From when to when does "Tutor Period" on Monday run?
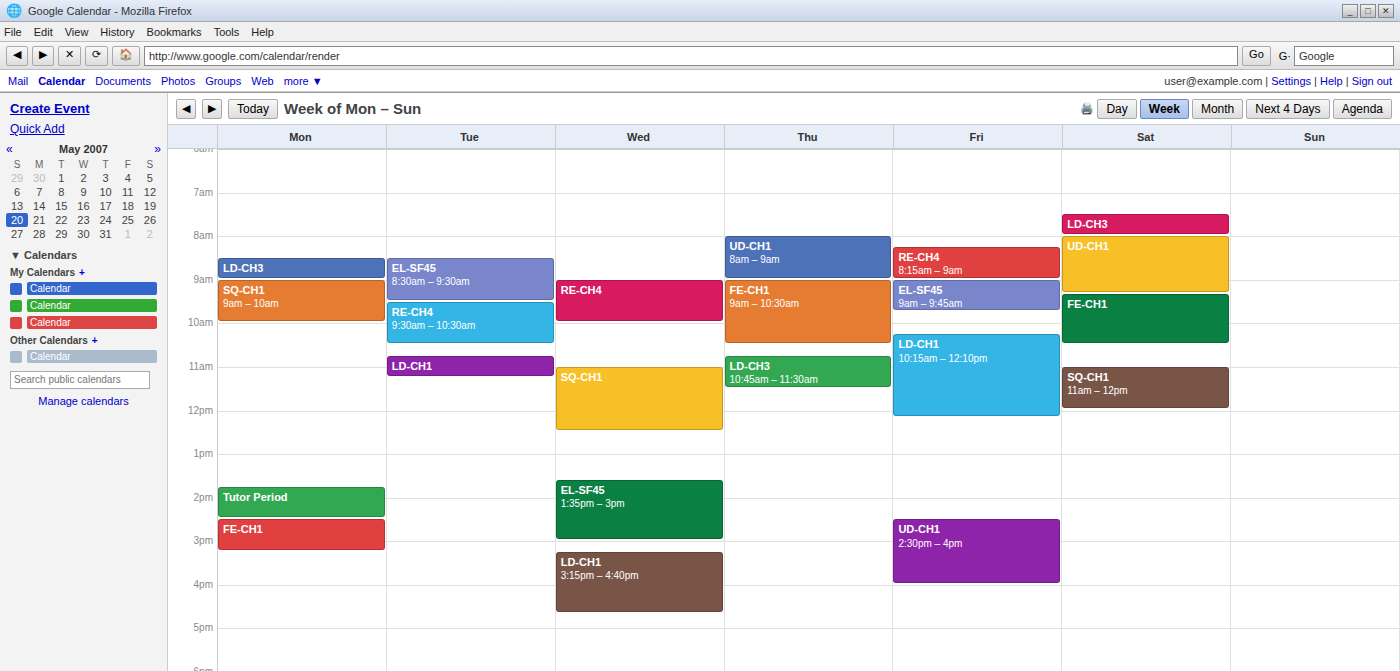
1:45 PM to 2:30 PM